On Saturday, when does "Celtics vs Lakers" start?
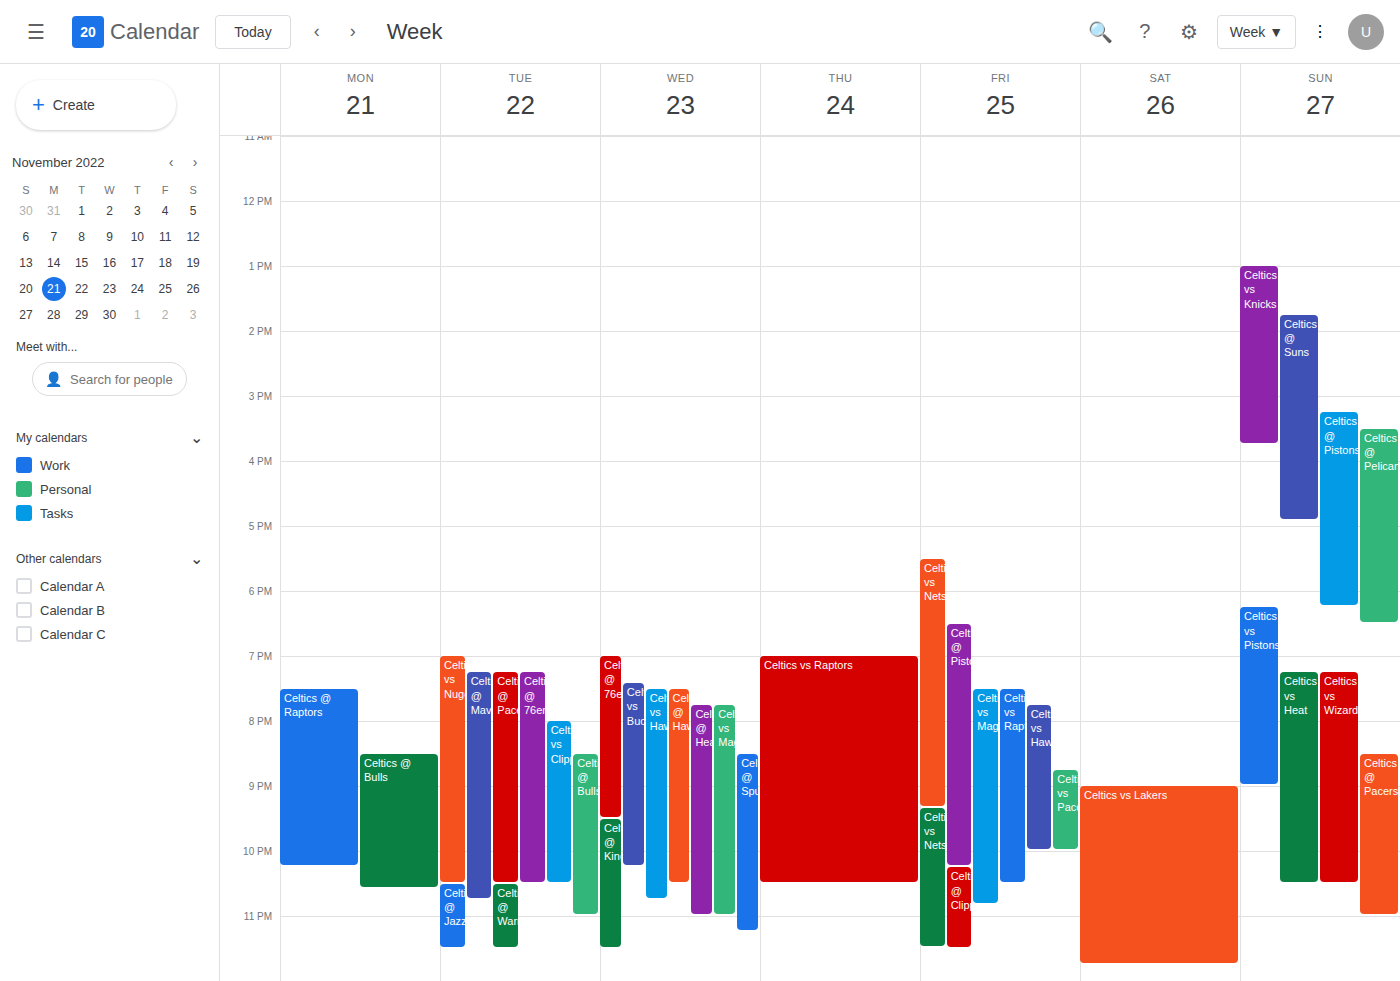
21:00